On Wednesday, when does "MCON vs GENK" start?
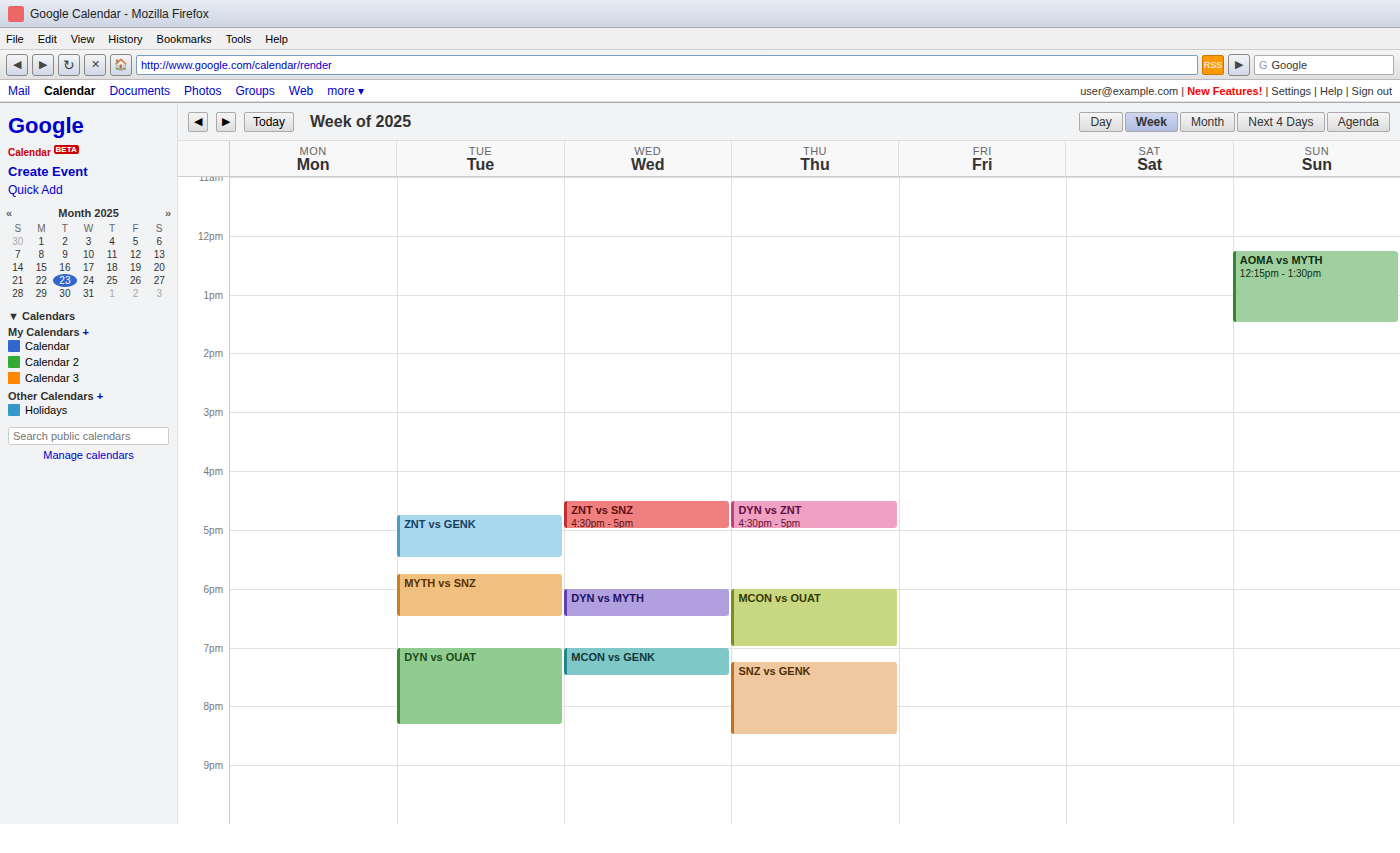
7:00 PM